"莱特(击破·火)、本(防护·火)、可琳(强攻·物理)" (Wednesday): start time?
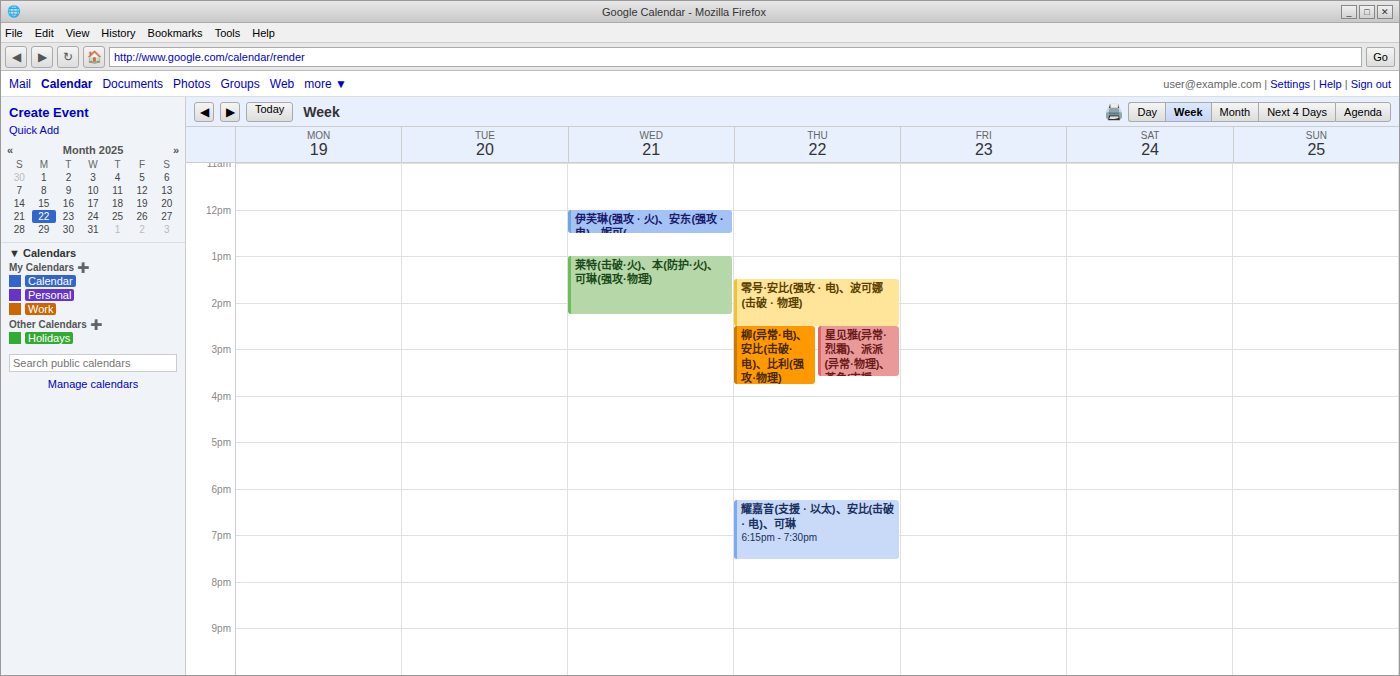
1:00 PM